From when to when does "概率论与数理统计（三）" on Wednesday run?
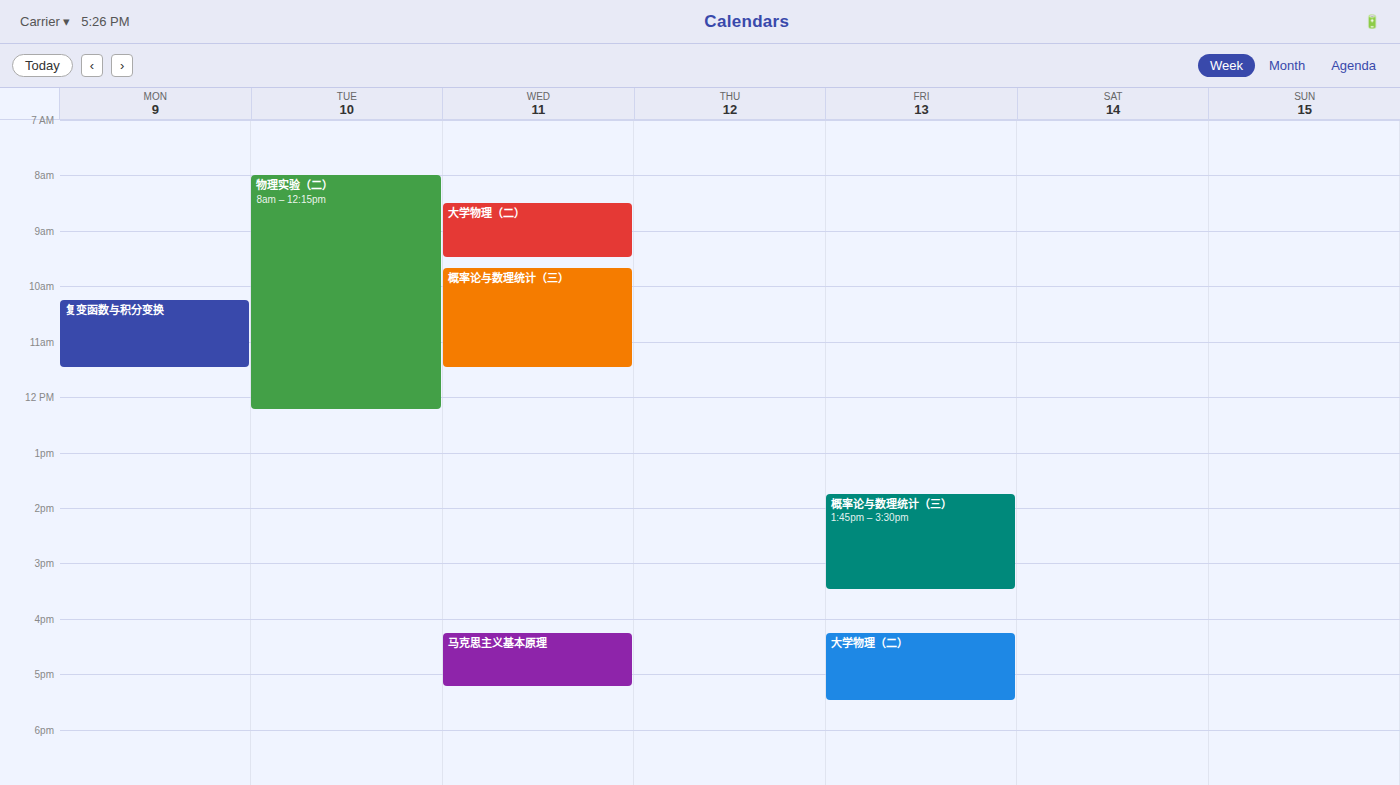
09:40 to 11:30